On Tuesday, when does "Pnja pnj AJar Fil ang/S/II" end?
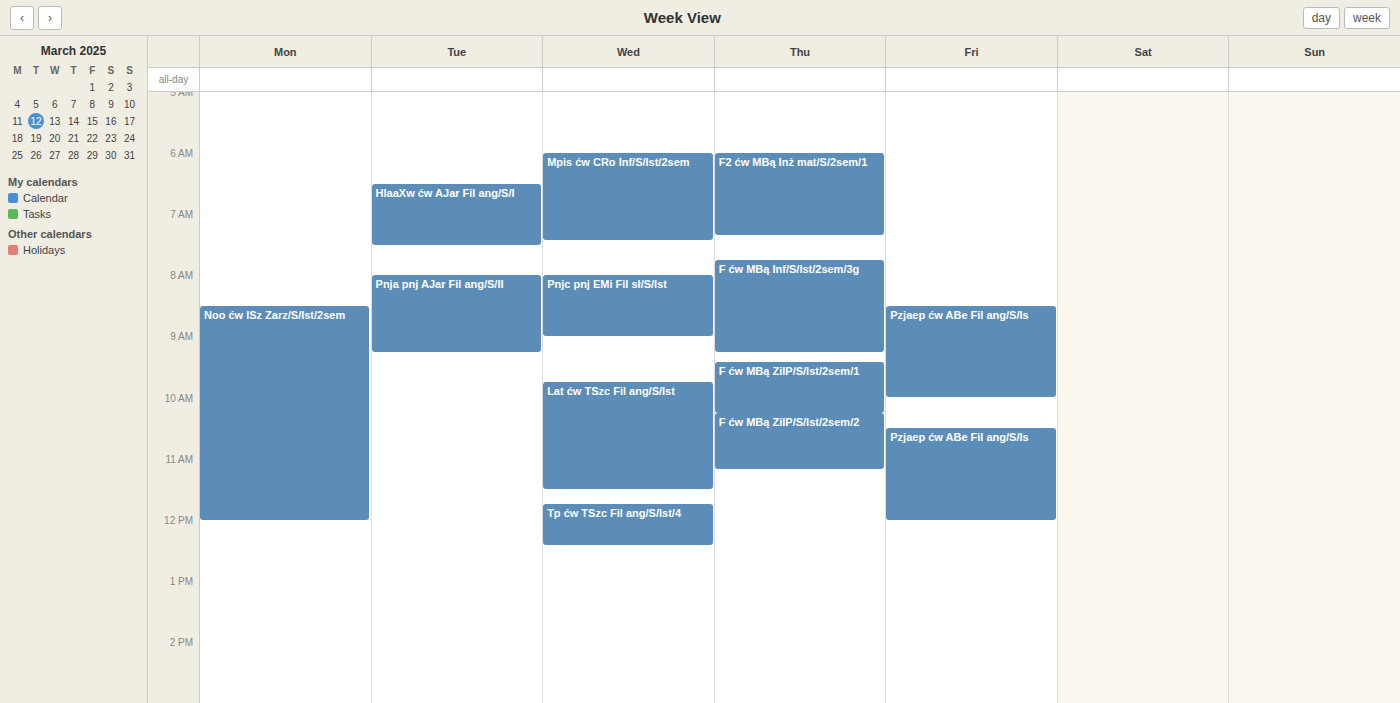
9:15 AM